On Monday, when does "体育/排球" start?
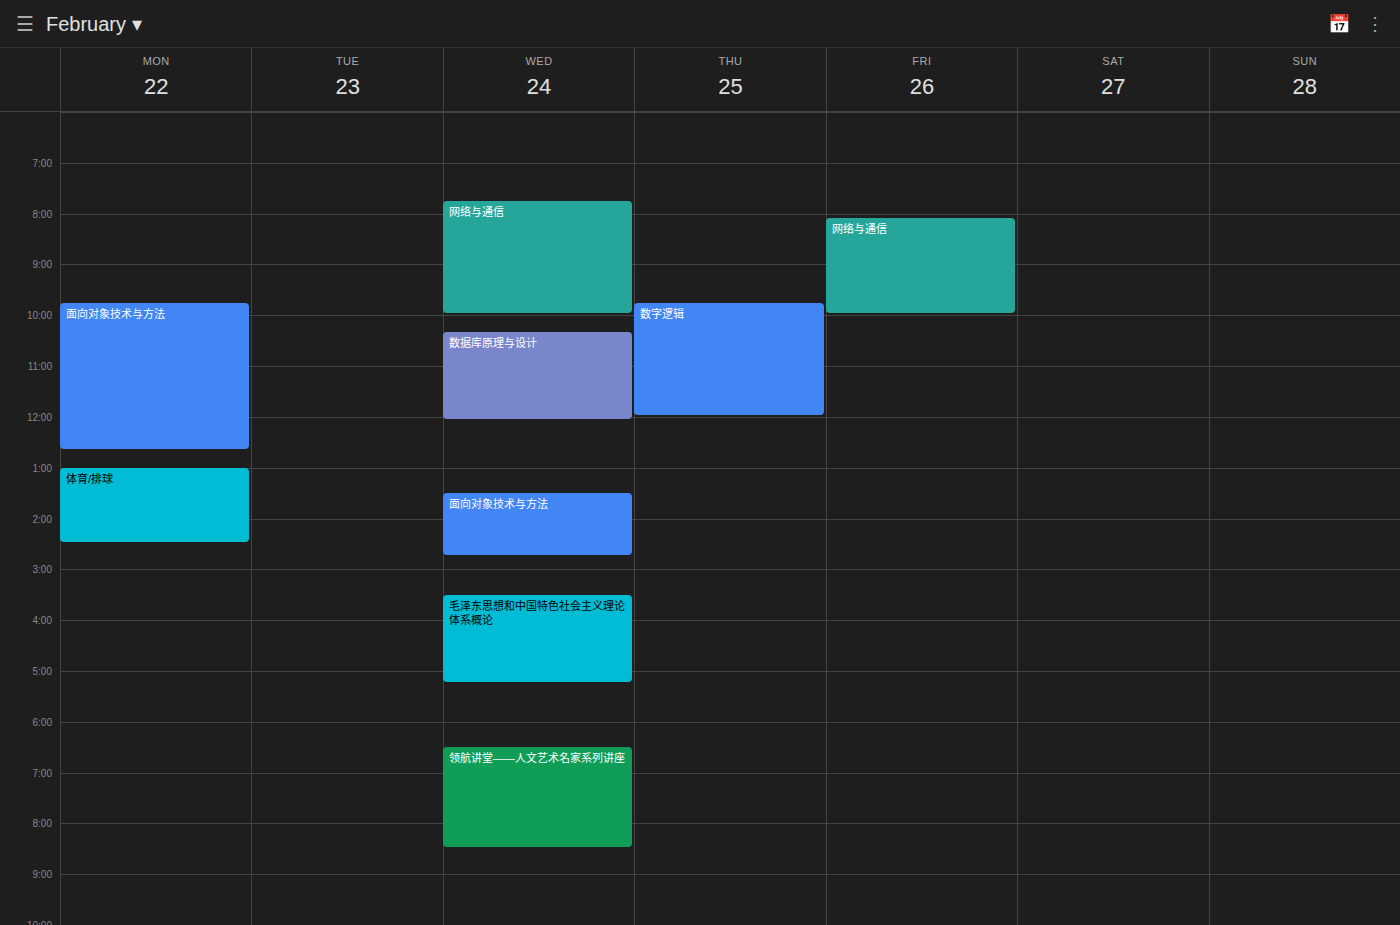
1:00 PM